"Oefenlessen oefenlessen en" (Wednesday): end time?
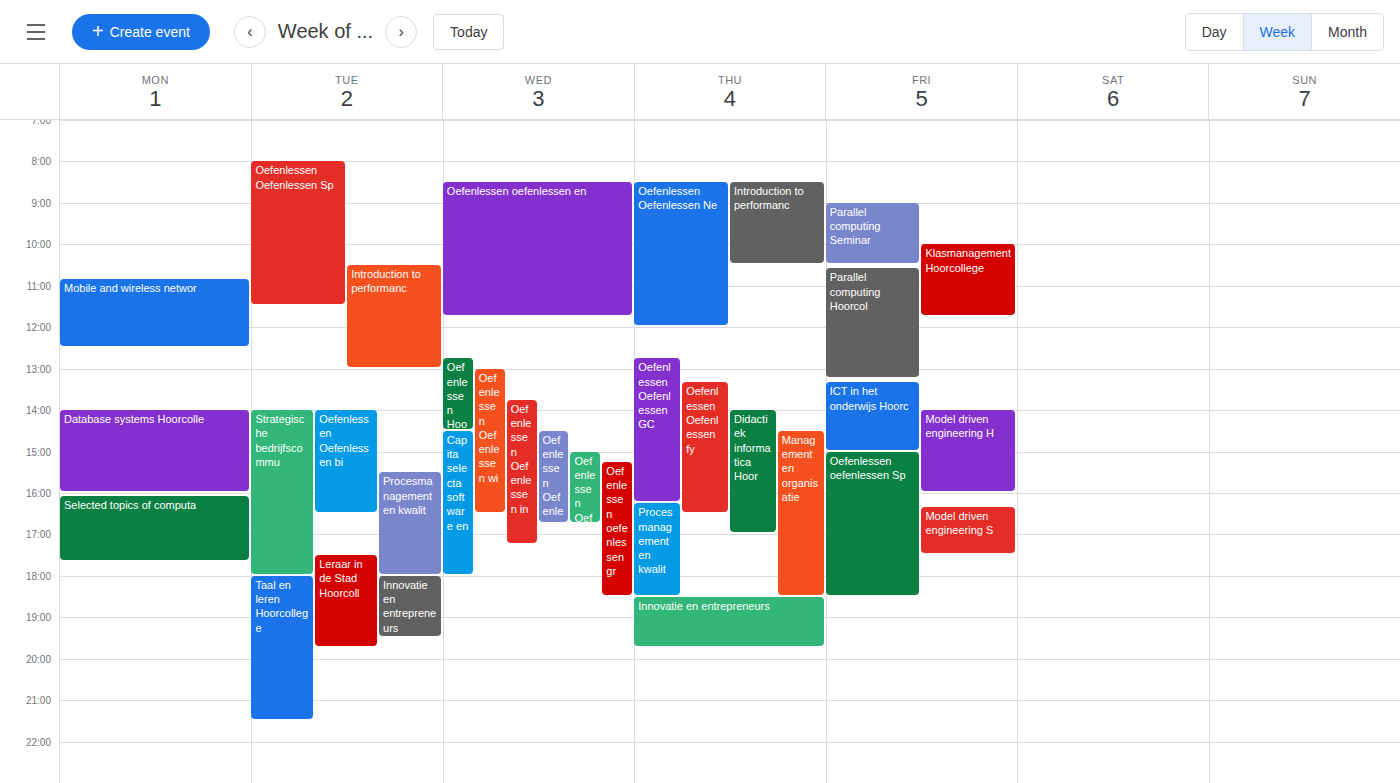
11:45 AM